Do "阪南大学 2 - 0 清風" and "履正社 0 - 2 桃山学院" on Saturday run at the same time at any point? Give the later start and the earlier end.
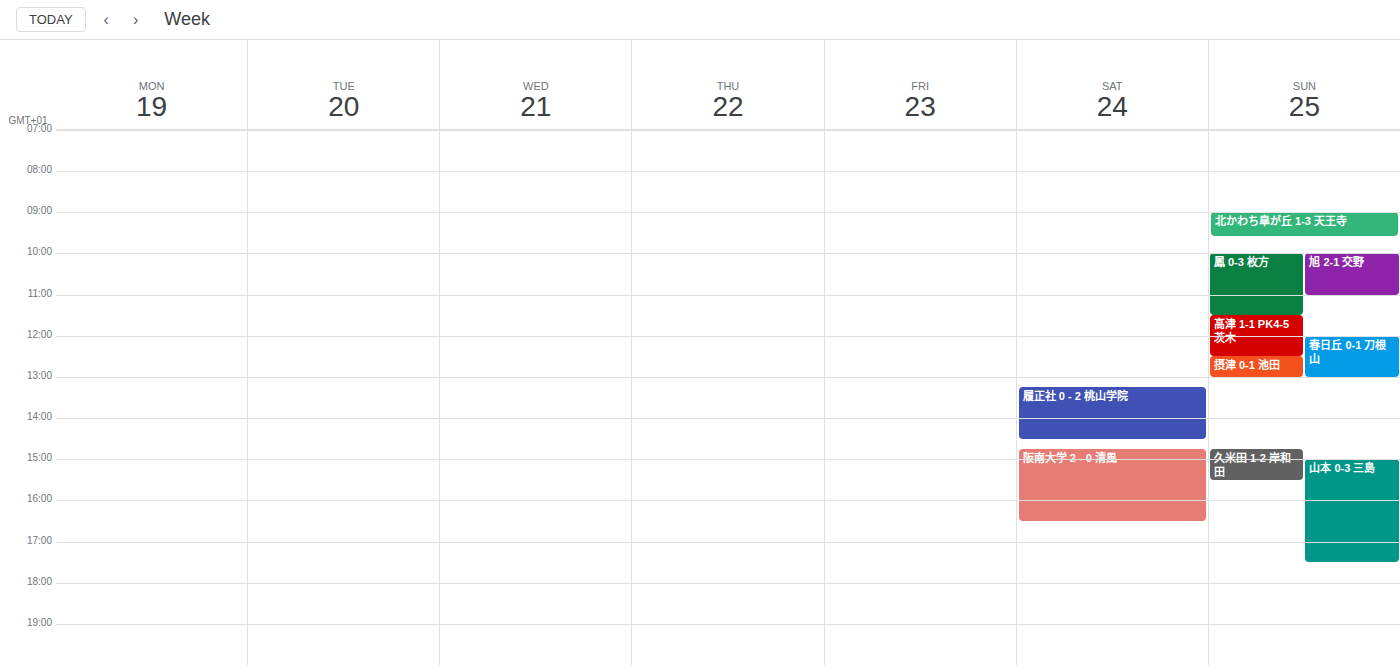
"履正社 0 - 2 桃山学院" ends at 2:30 PM and "阪南大学 2 - 0 清風" starts at 2:45 PM -- no overlap.